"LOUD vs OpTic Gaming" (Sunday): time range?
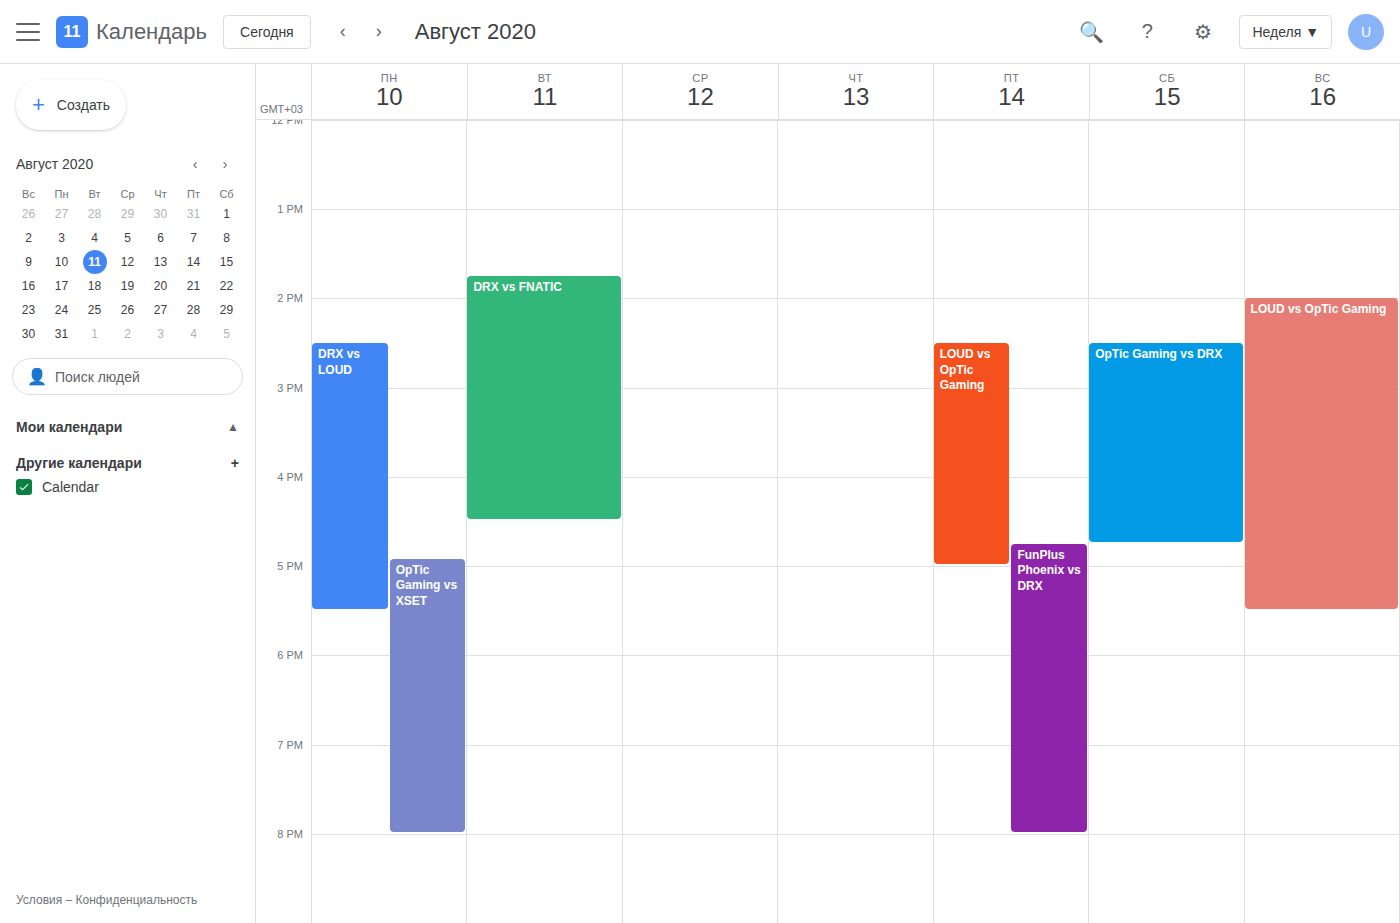
14:00 to 17:30